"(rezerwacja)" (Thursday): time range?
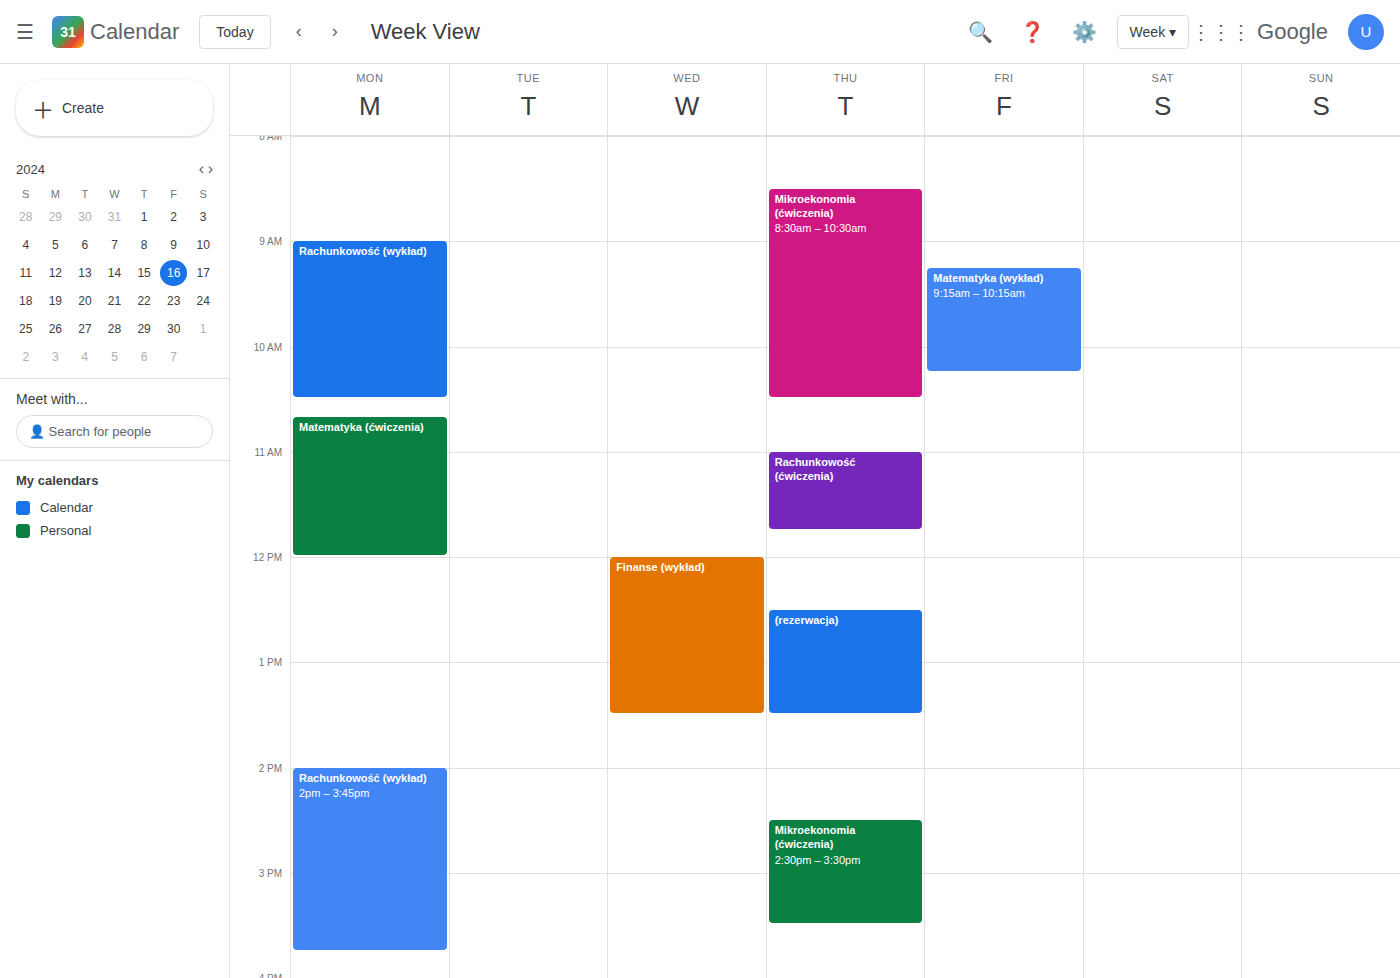
12:30 PM to 1:30 PM